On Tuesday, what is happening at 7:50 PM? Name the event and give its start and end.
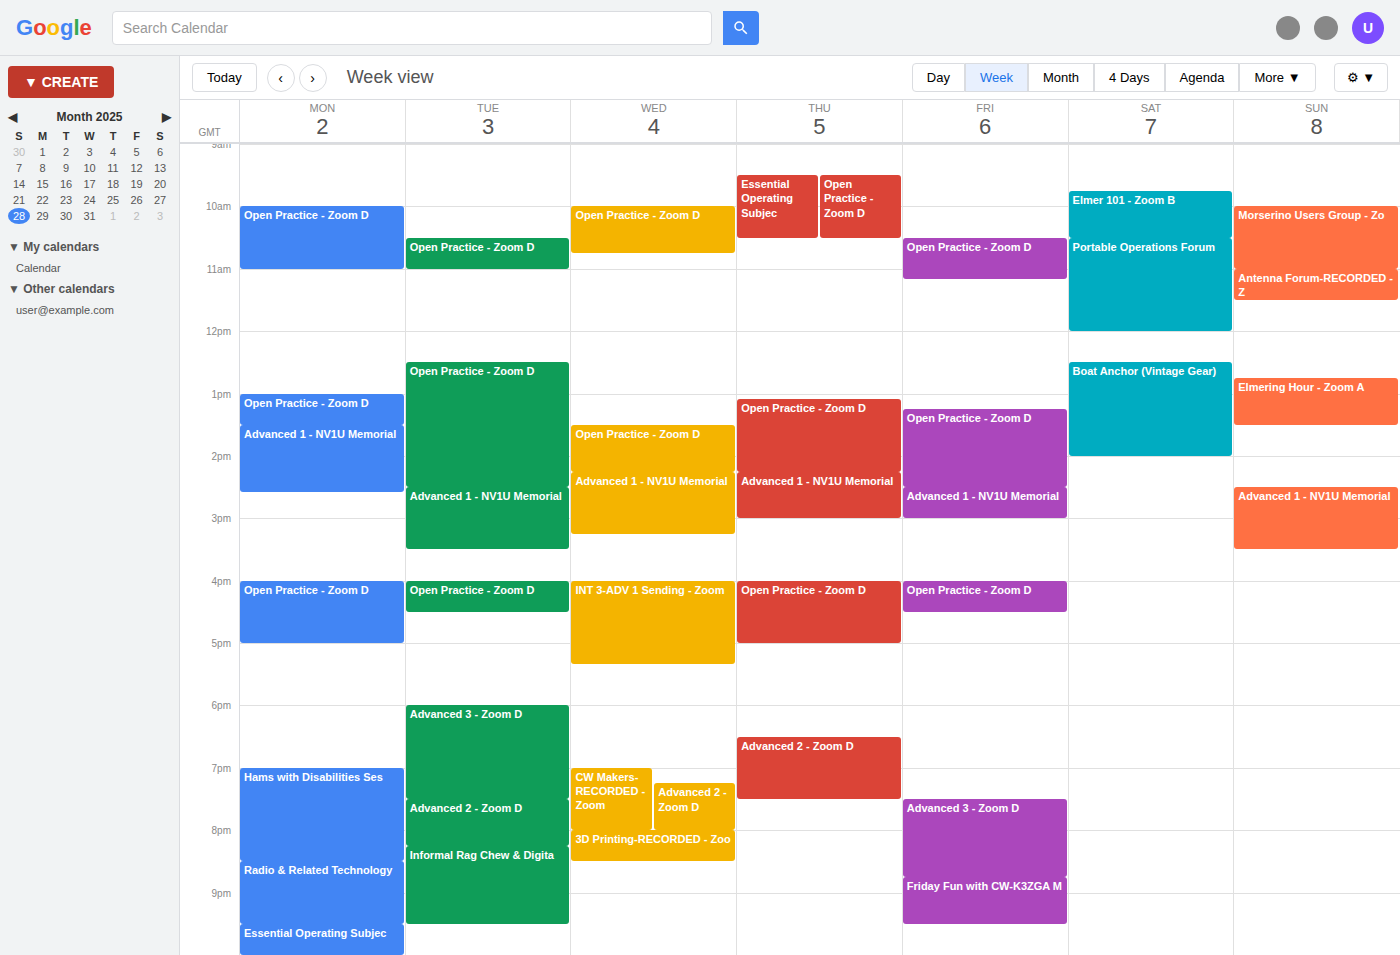
"Advanced 2 - Zoom D", 7:30 PM to 8:15 PM